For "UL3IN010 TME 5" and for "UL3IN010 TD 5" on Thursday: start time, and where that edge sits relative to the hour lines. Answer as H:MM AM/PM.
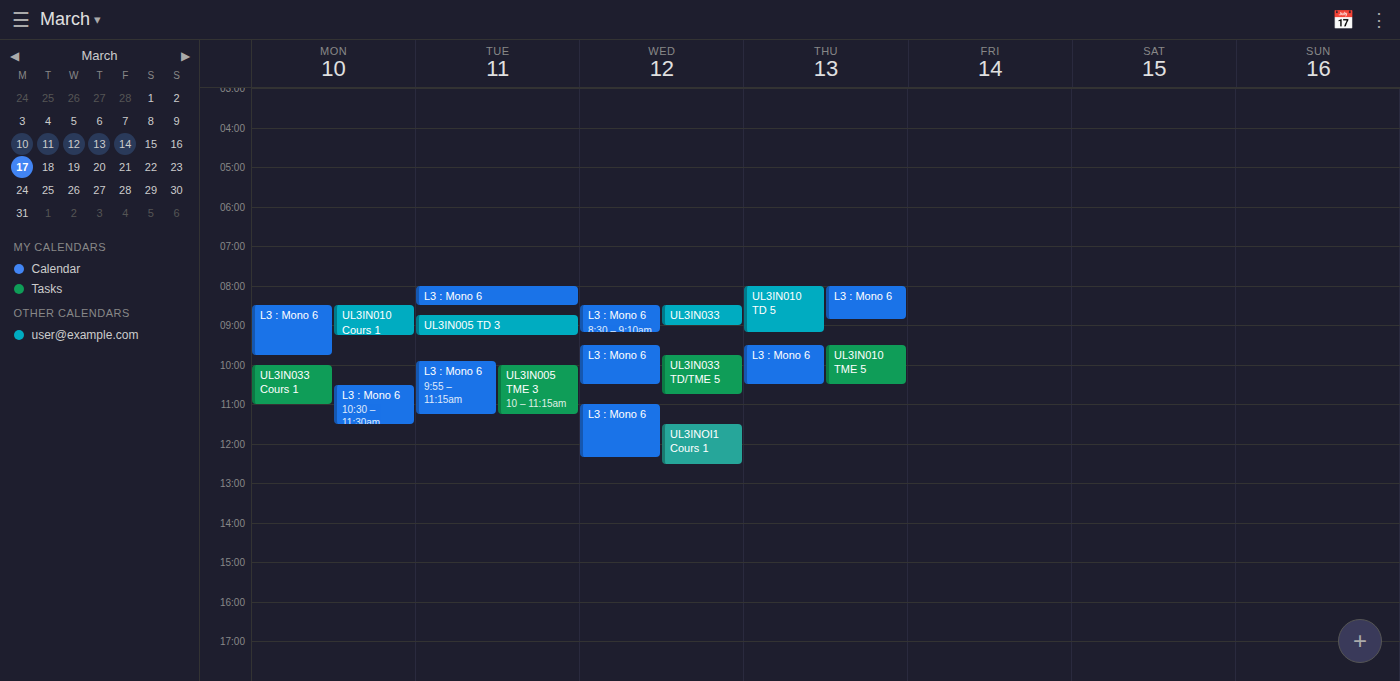
"UL3IN010 TME 5": 9:30 AM, halfway between the 9 AM and 10 AM lines. "UL3IN010 TD 5": 8:00 AM, exactly on the 8 AM line.